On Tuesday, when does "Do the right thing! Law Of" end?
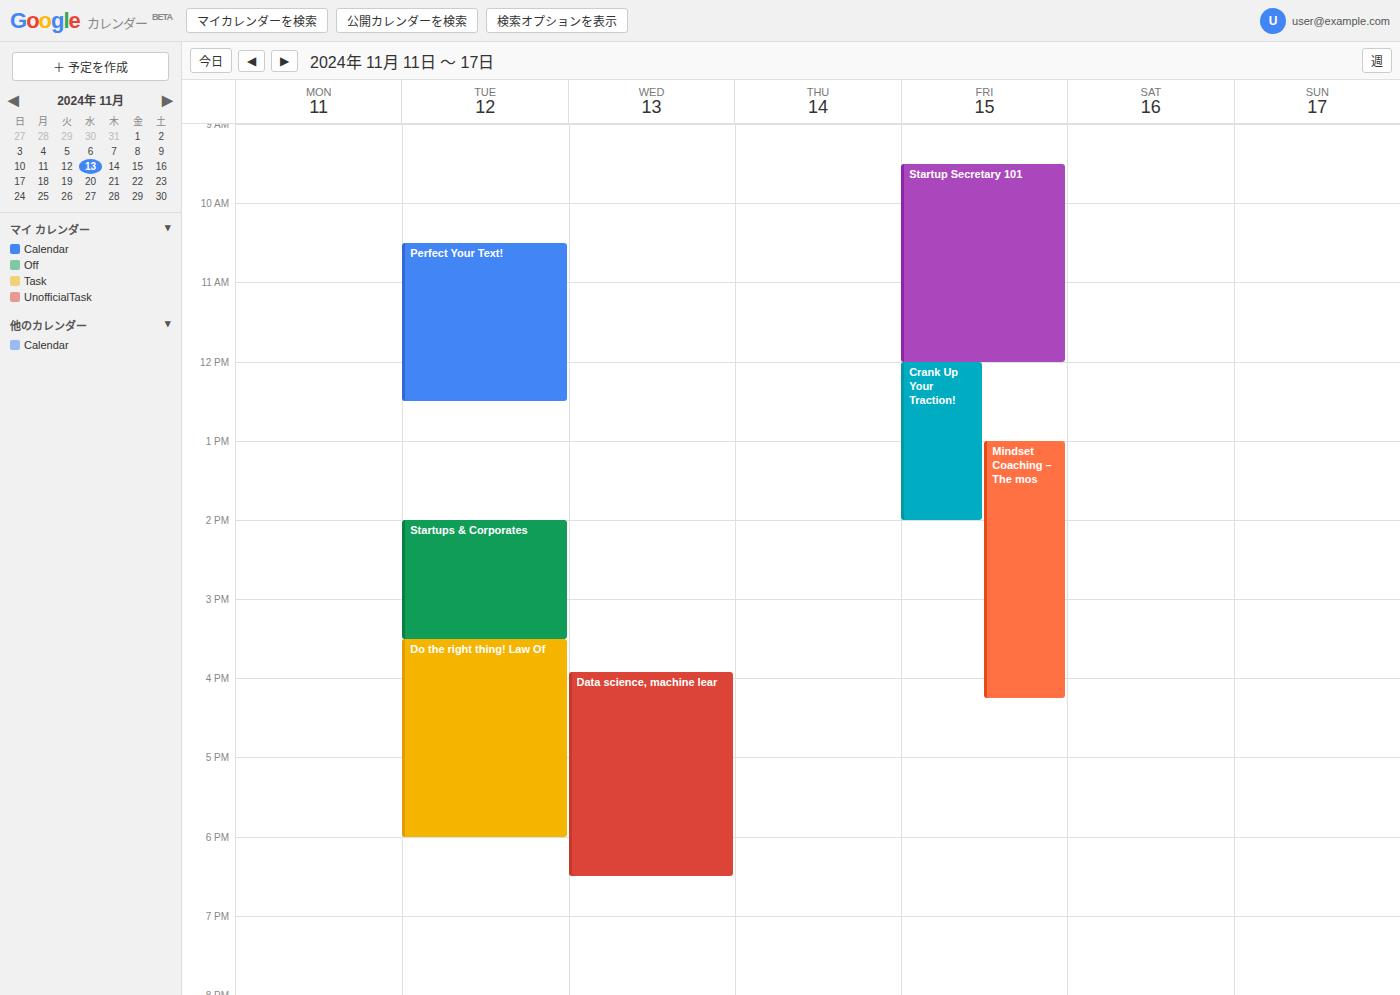
6:00 PM